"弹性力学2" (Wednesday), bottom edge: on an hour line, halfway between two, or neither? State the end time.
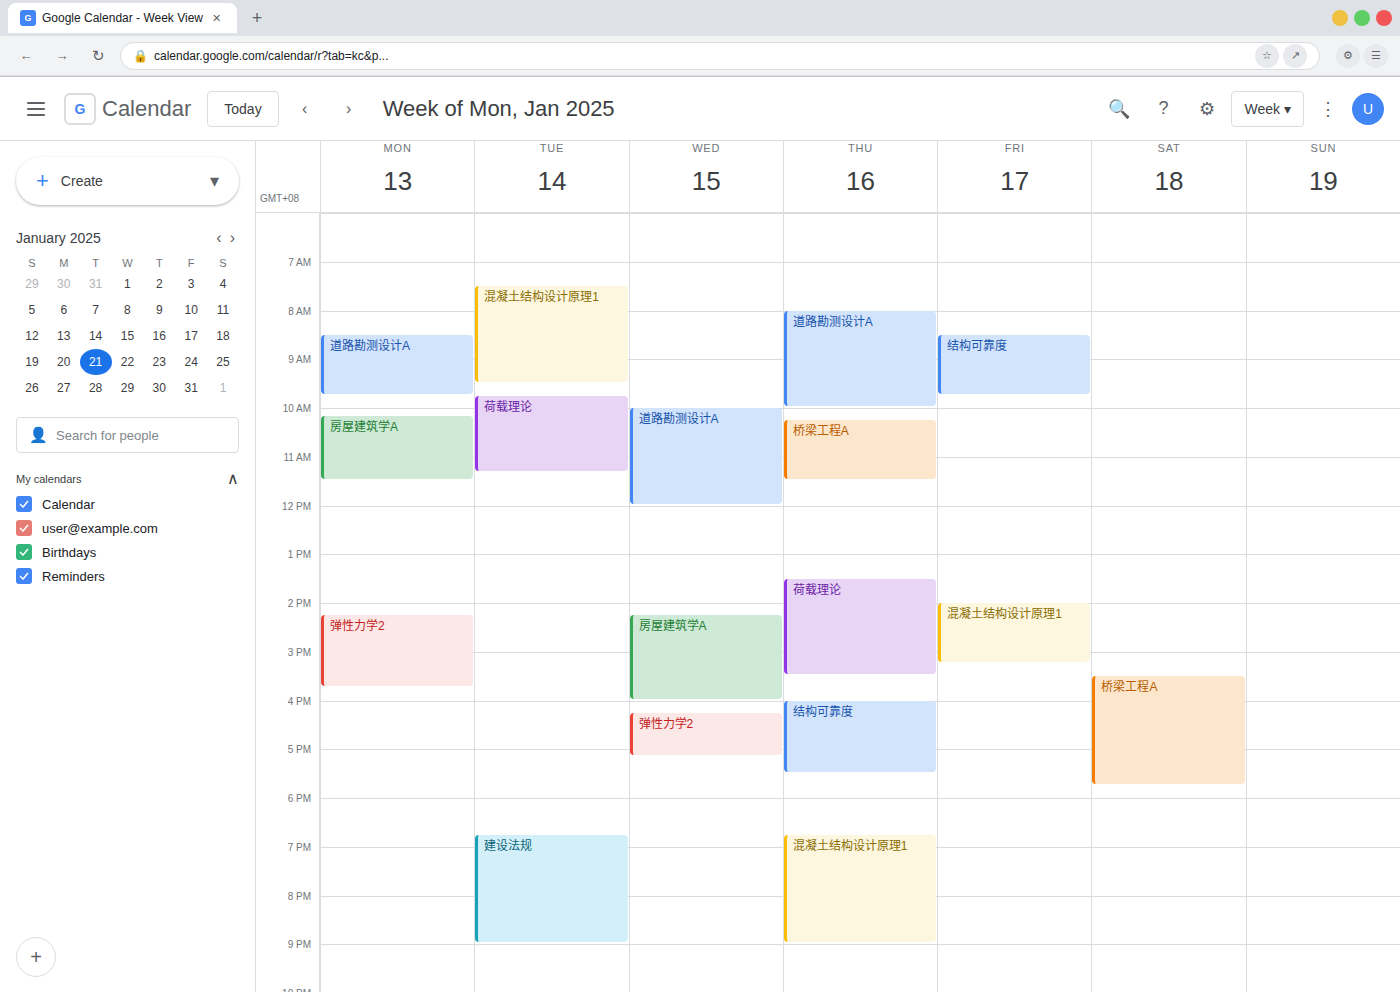
5:10 PM -- neither: 10 minutes below the 5 PM line and 50 minutes above the 6 PM line.